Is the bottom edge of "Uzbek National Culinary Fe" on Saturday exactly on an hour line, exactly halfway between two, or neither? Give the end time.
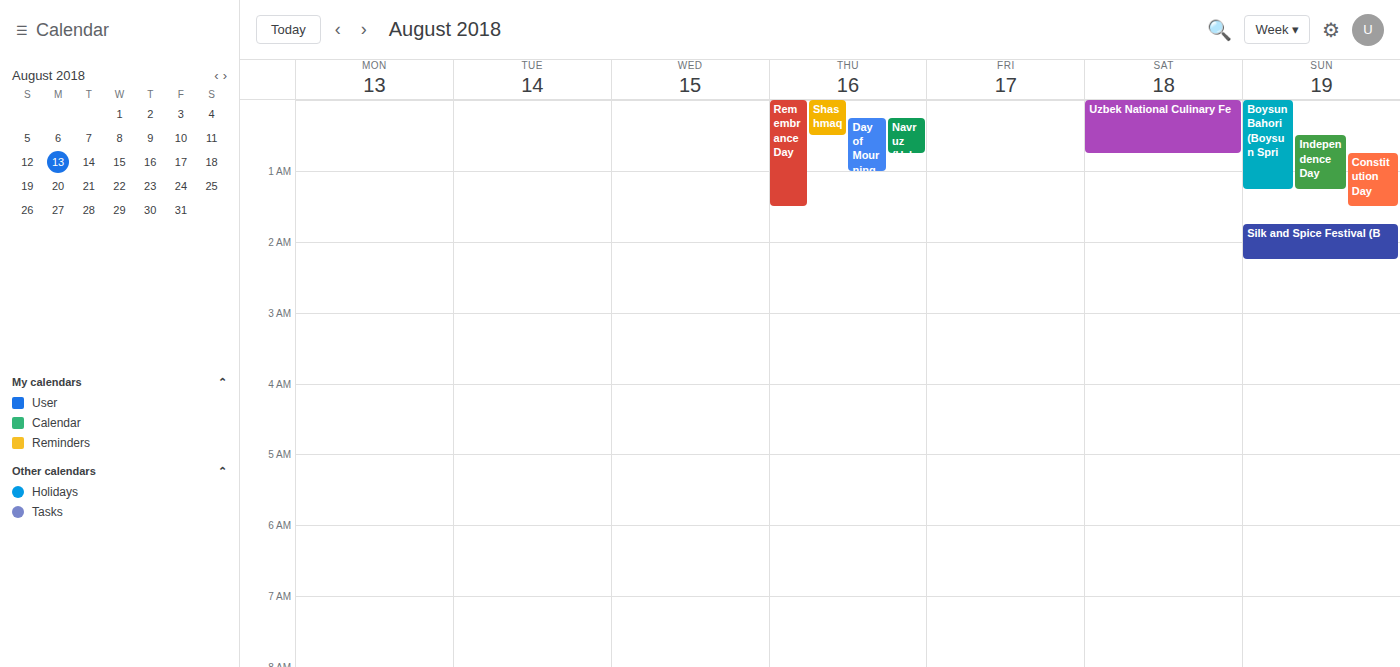
12:45 AM -- neither: three quarters of the way from the 12 AM line to the 1 AM line.